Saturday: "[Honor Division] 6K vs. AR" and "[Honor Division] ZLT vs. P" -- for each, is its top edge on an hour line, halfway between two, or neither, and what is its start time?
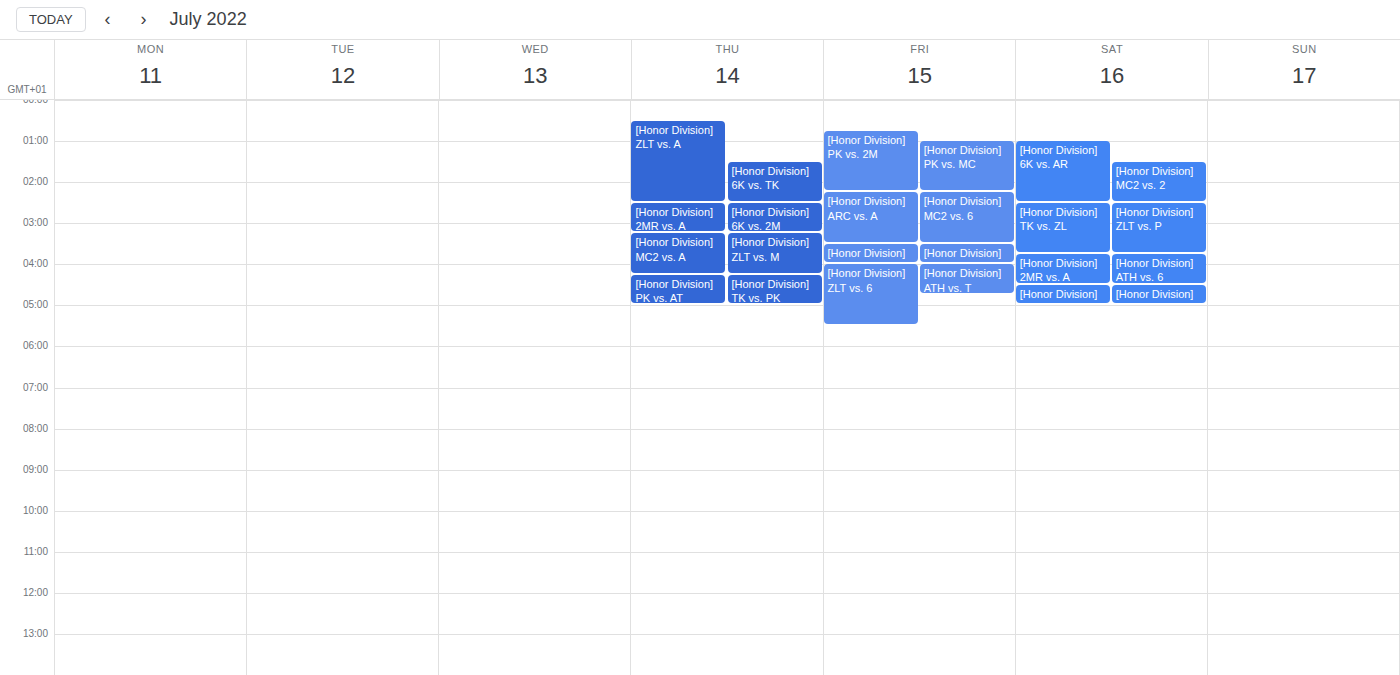
"[Honor Division] 6K vs. AR": 1:00 AM, exactly on the 1 AM line. "[Honor Division] ZLT vs. P": 2:30 AM, halfway between the 2 AM and 3 AM lines.